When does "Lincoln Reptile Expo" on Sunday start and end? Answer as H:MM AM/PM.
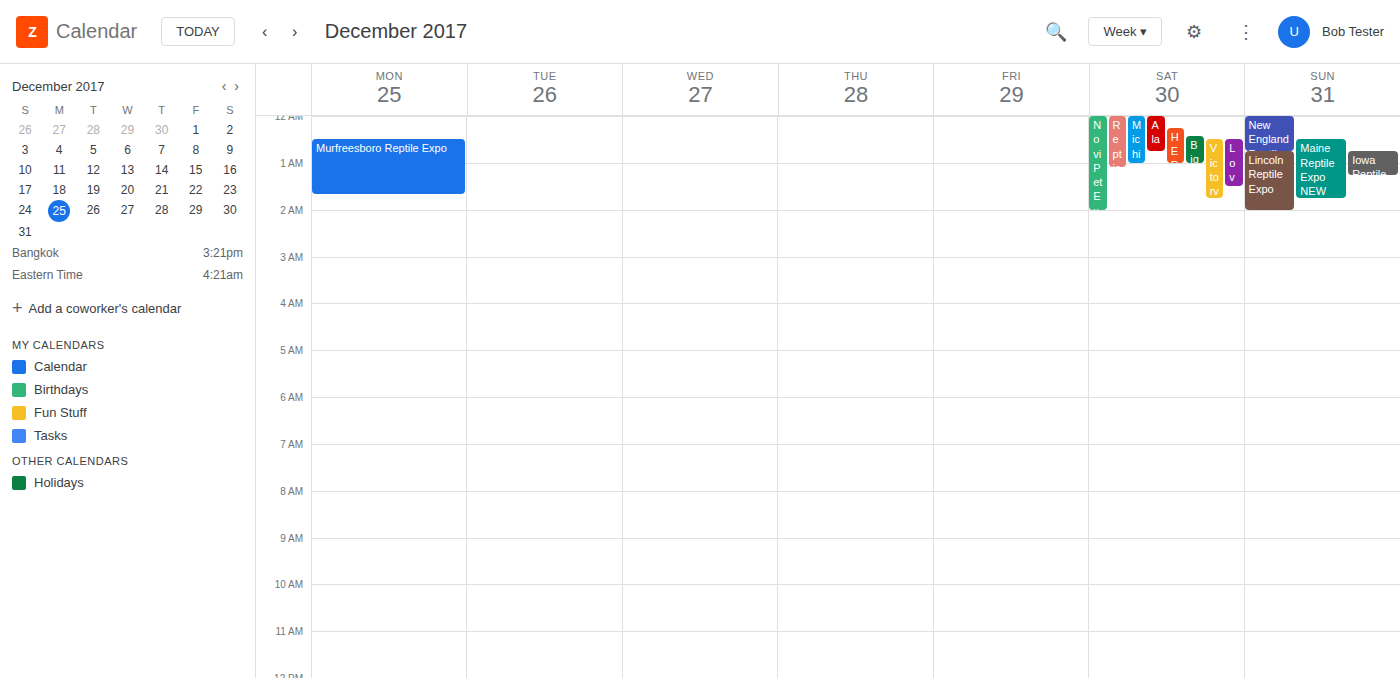
12:45 AM to 2:00 AM